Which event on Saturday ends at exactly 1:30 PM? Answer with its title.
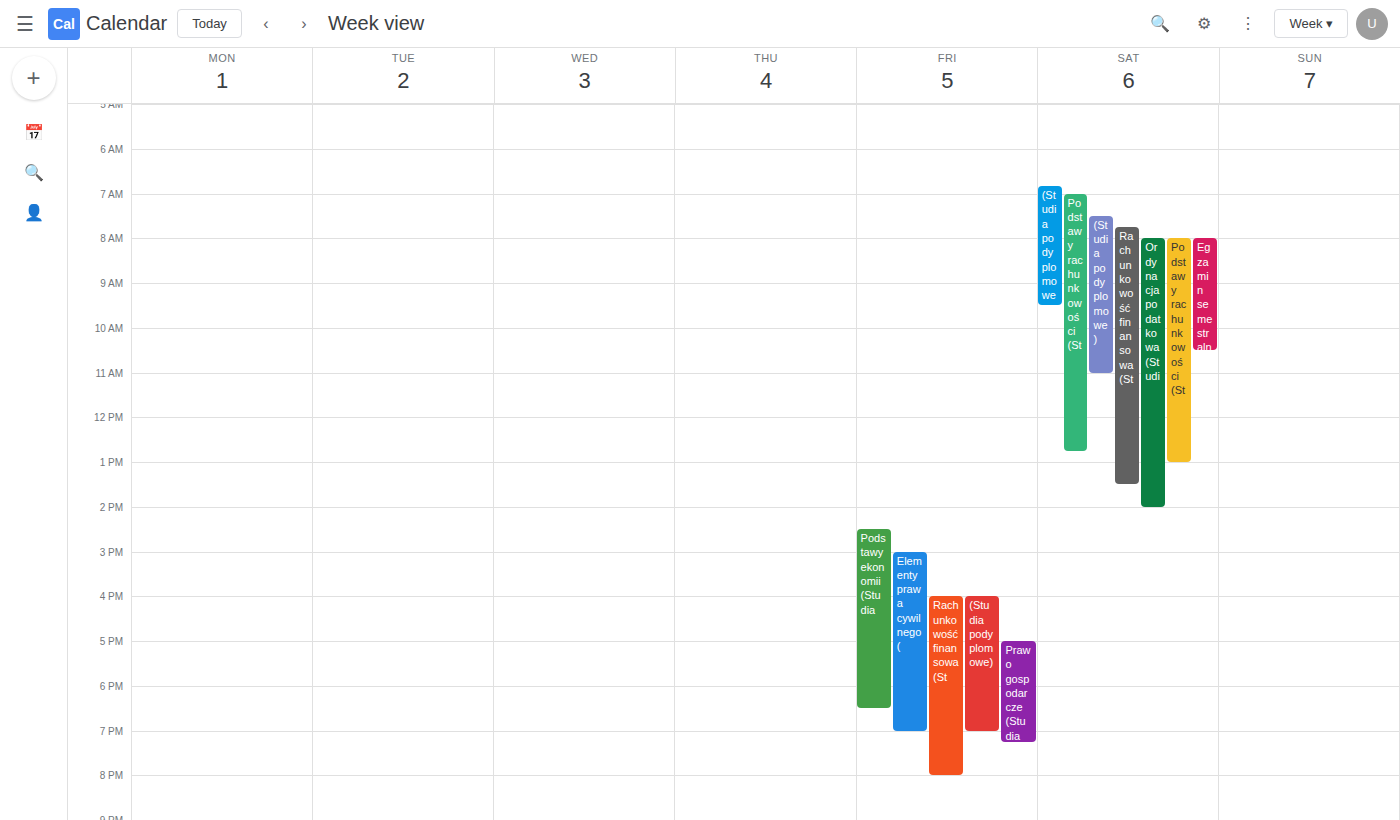
"Rachunkowość finansowa (St"